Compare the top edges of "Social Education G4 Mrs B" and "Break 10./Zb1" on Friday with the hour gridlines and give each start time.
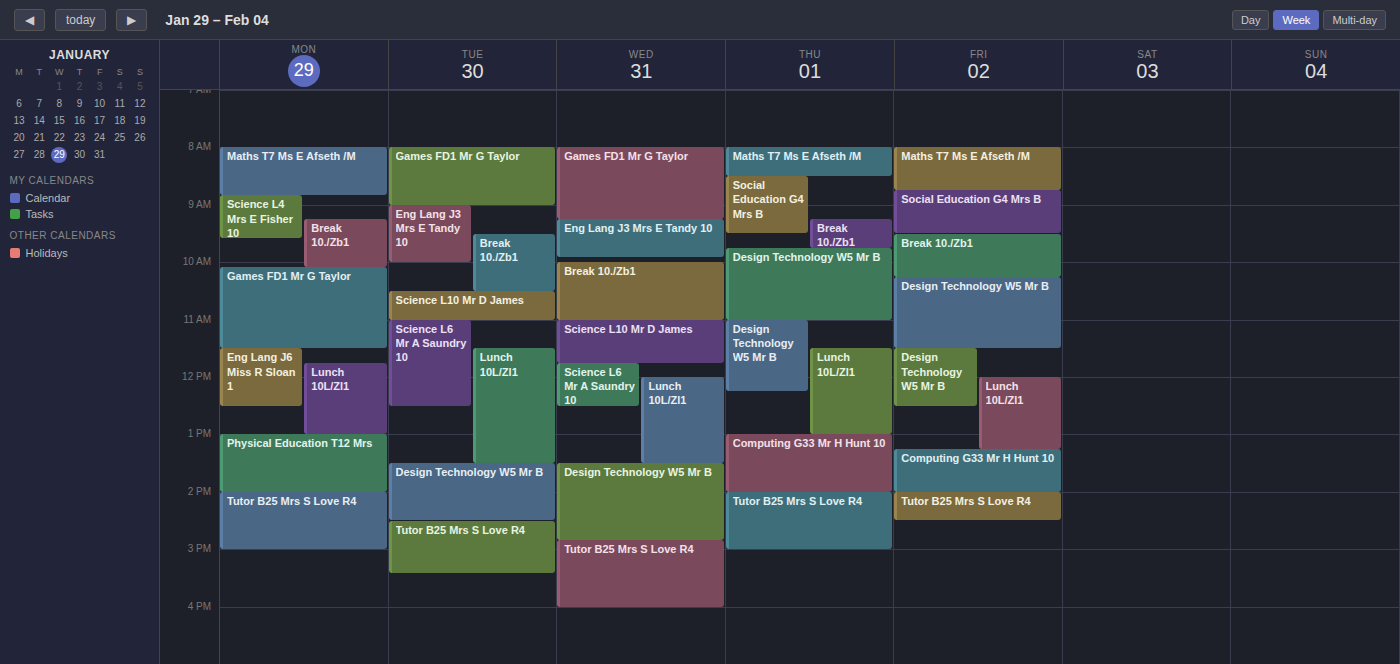
"Social Education G4 Mrs B": 8:45 AM, neither: three quarters of the way from the 8 AM line to the 9 AM line. "Break 10./Zb1": 9:30 AM, halfway between the 9 AM and 10 AM lines.